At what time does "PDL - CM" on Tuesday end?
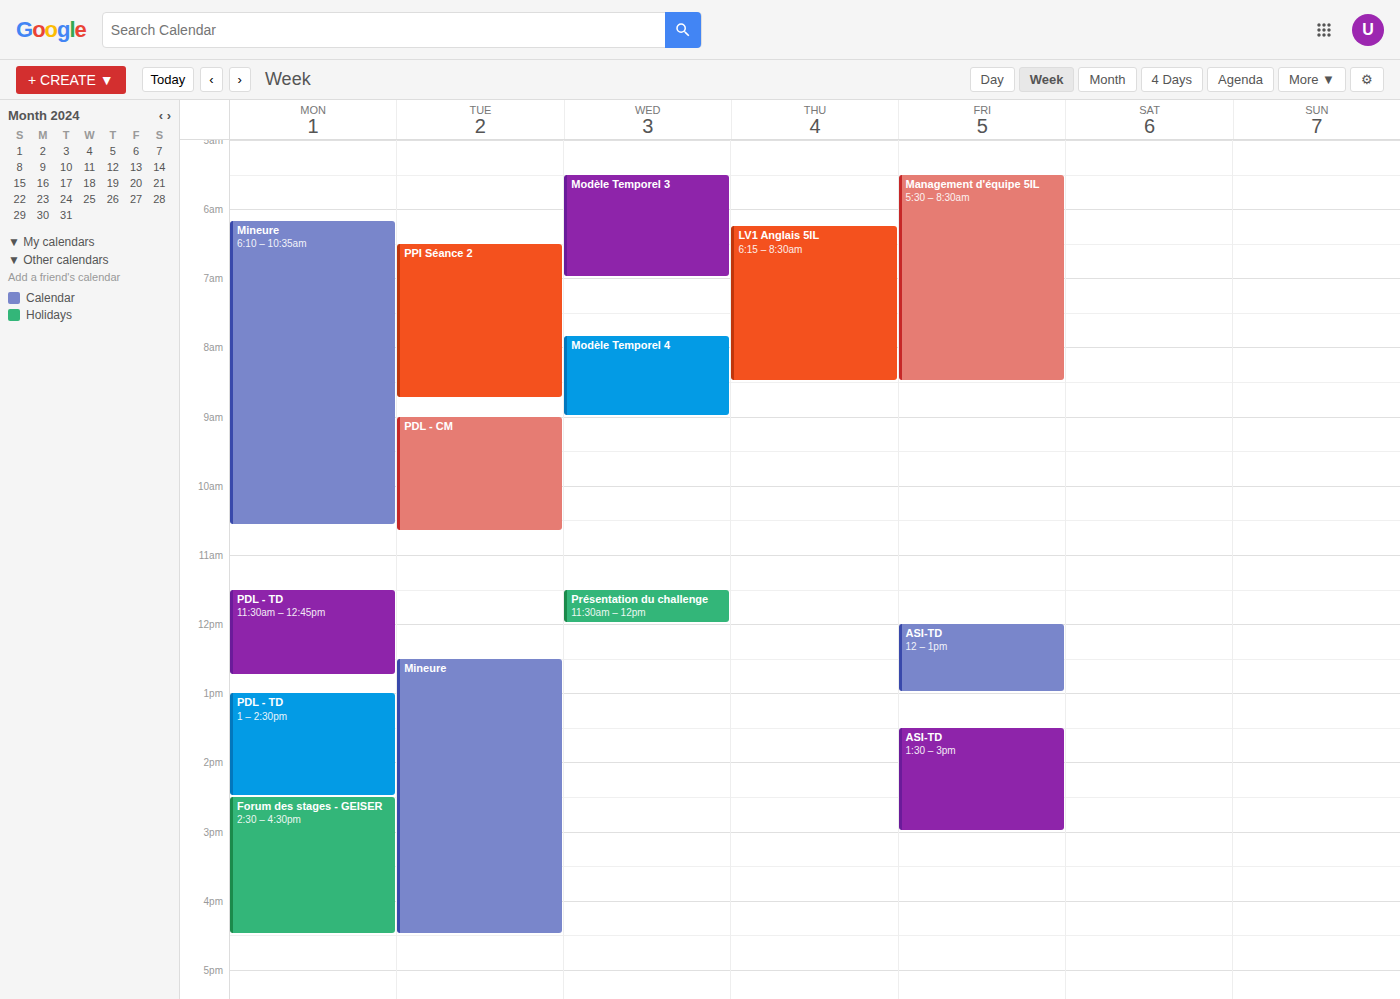
10:40 AM